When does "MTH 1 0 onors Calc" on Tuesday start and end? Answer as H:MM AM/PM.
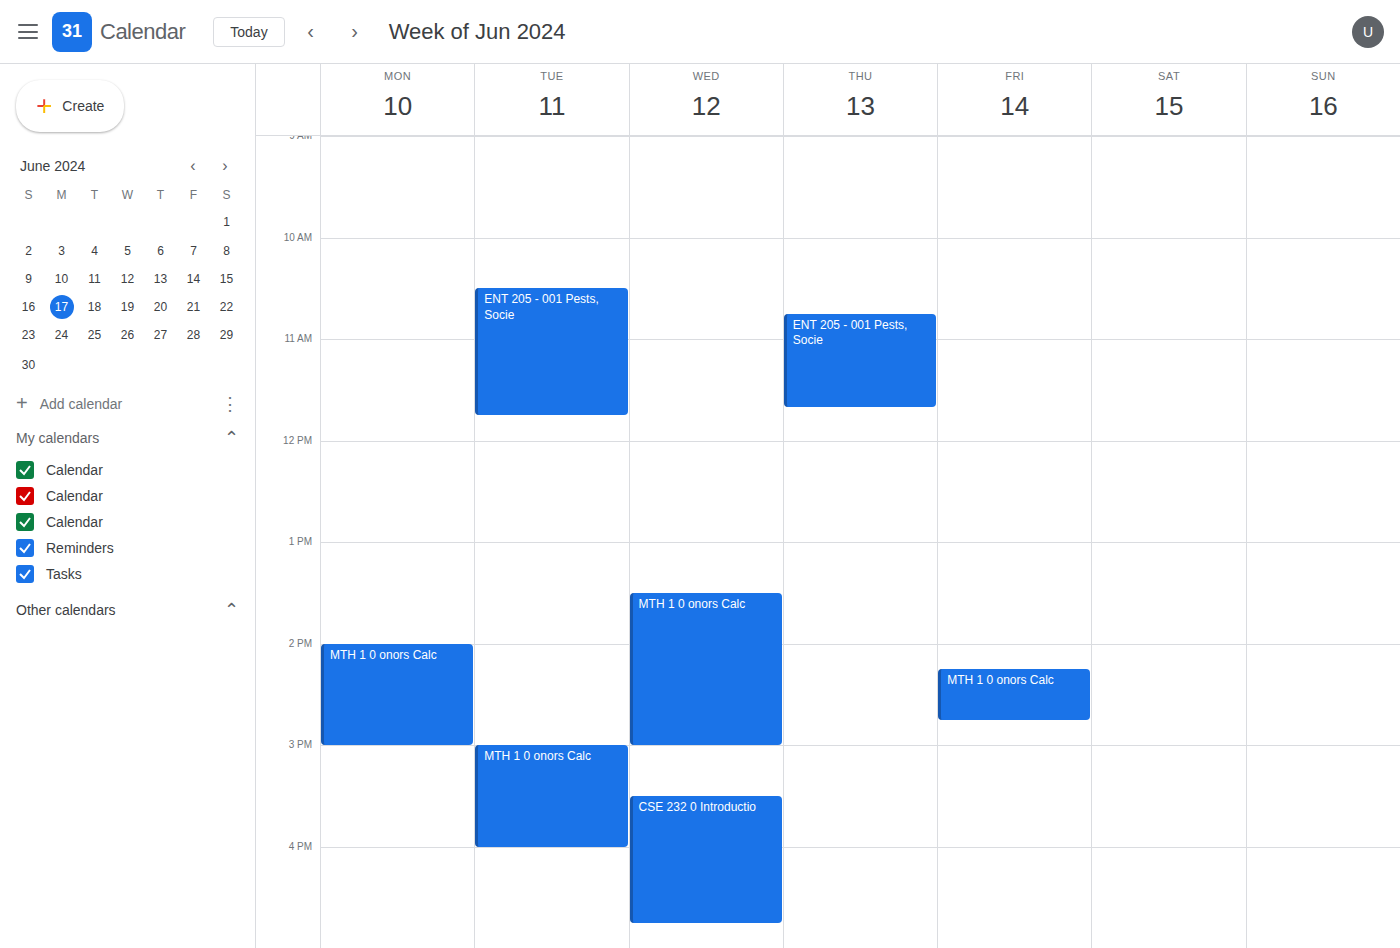
3:00 PM to 4:00 PM